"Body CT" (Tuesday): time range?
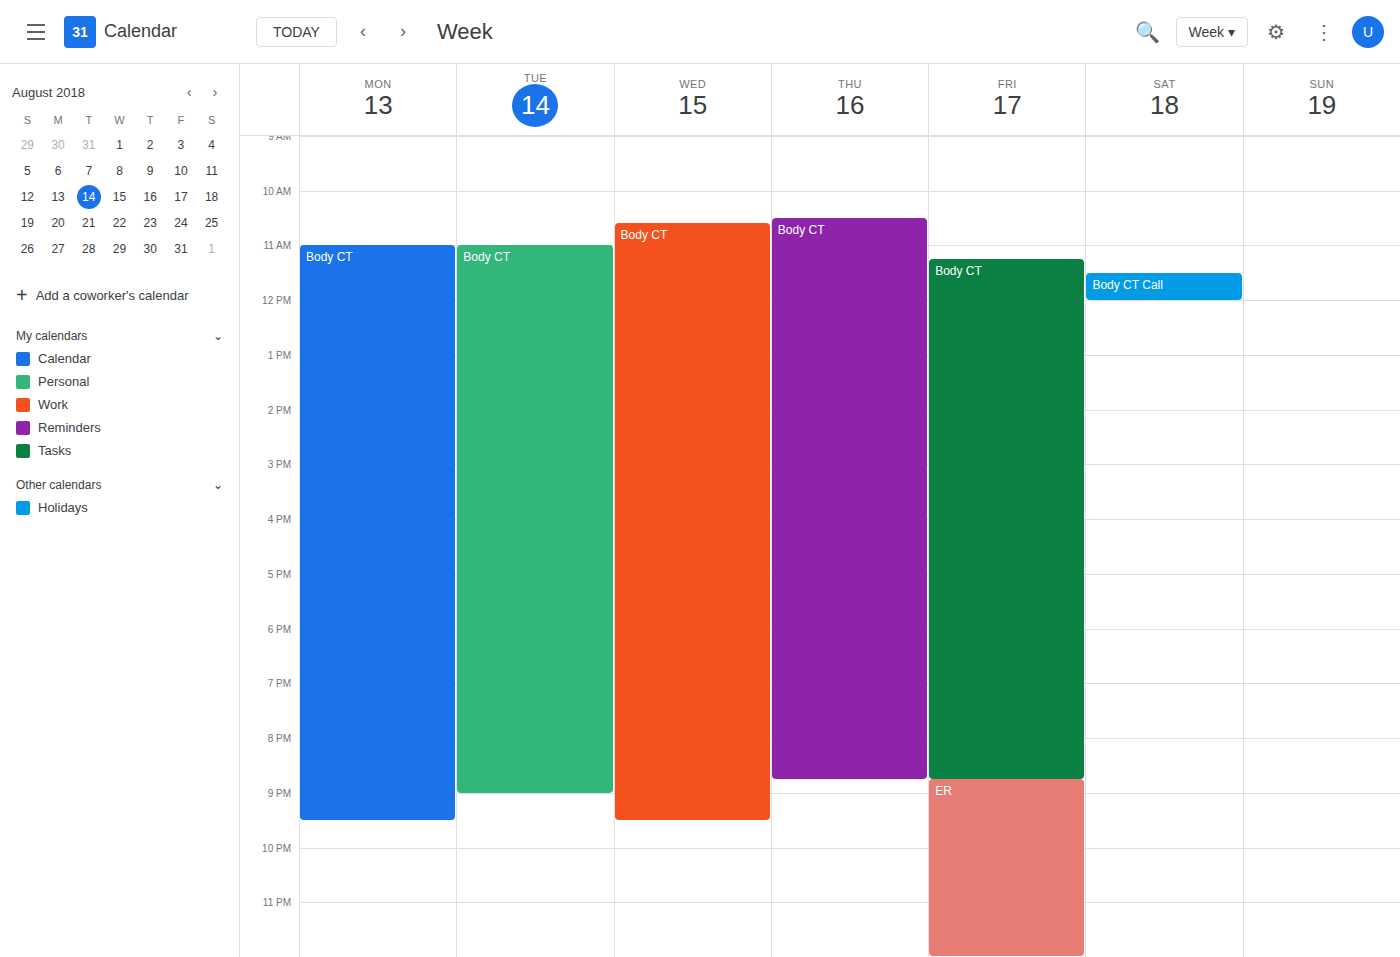
11:00 AM to 9:00 PM